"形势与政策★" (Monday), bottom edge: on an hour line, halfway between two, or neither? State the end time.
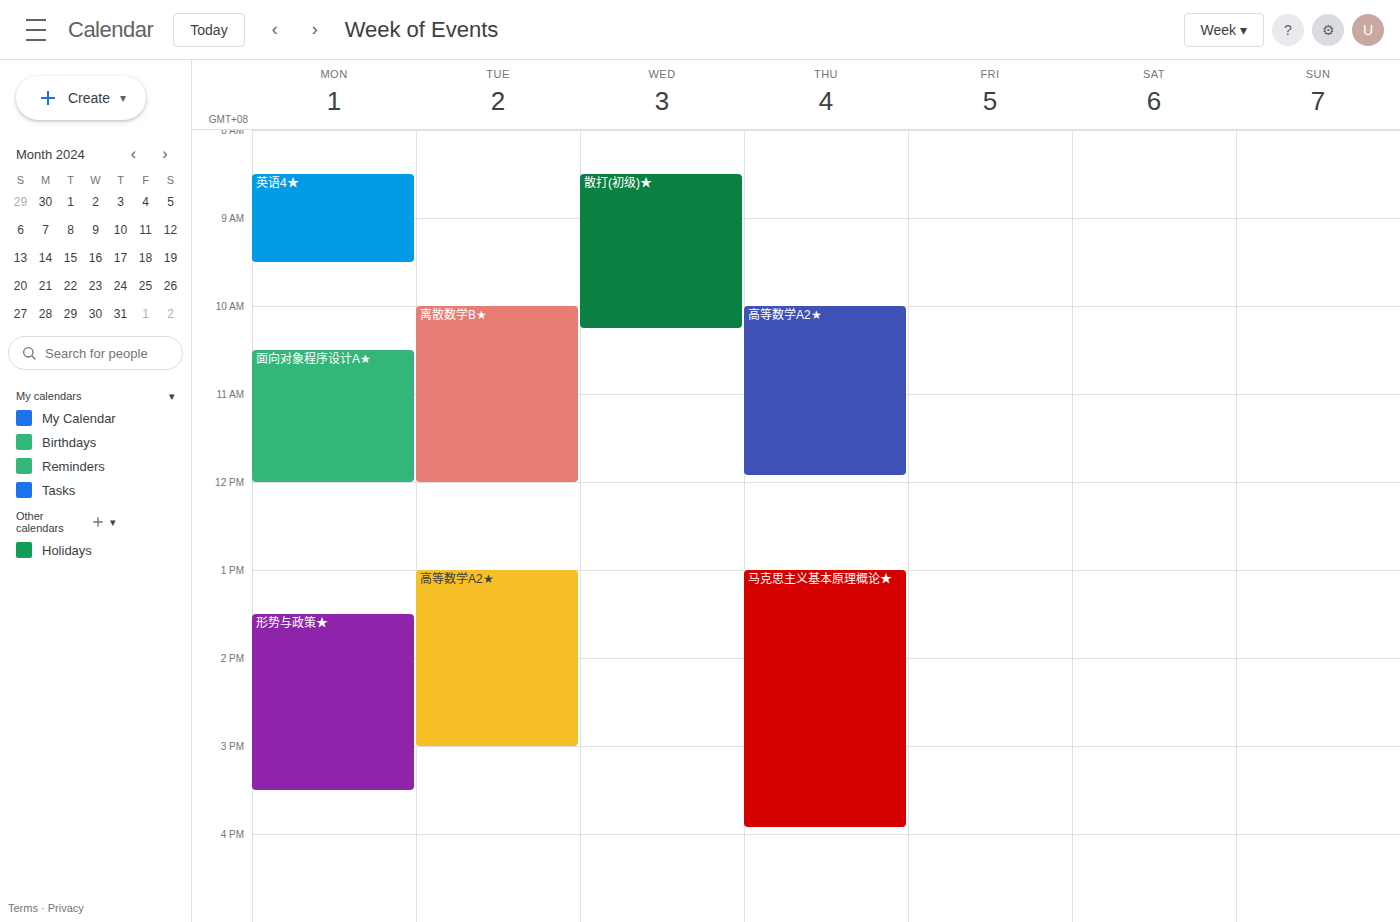
3:30 PM -- halfway between the 3 PM and 4 PM lines.